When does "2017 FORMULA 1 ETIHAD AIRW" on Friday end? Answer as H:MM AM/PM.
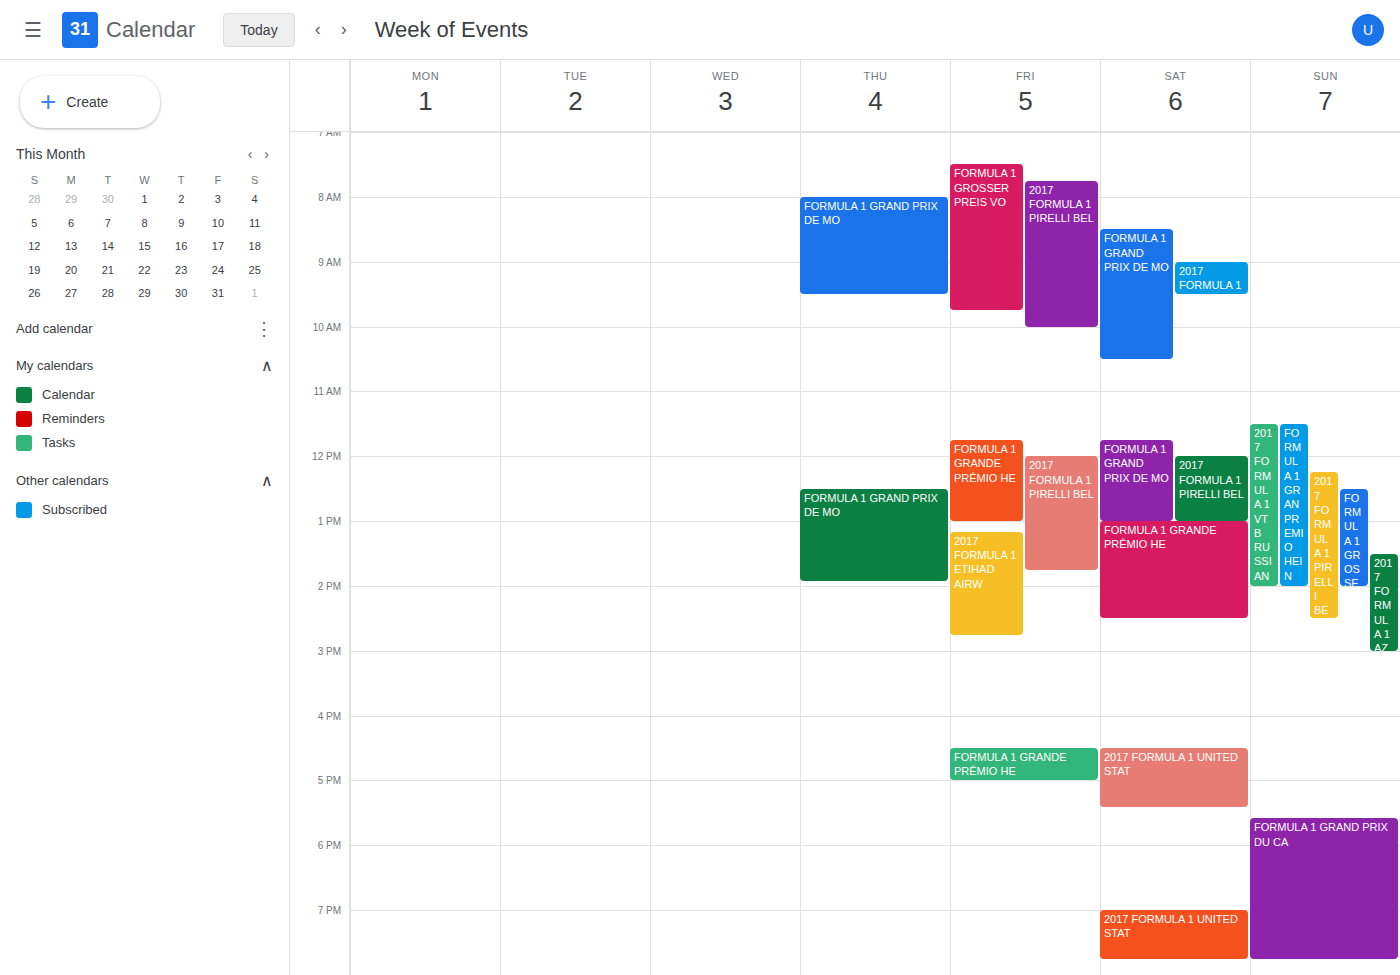
2:45 PM